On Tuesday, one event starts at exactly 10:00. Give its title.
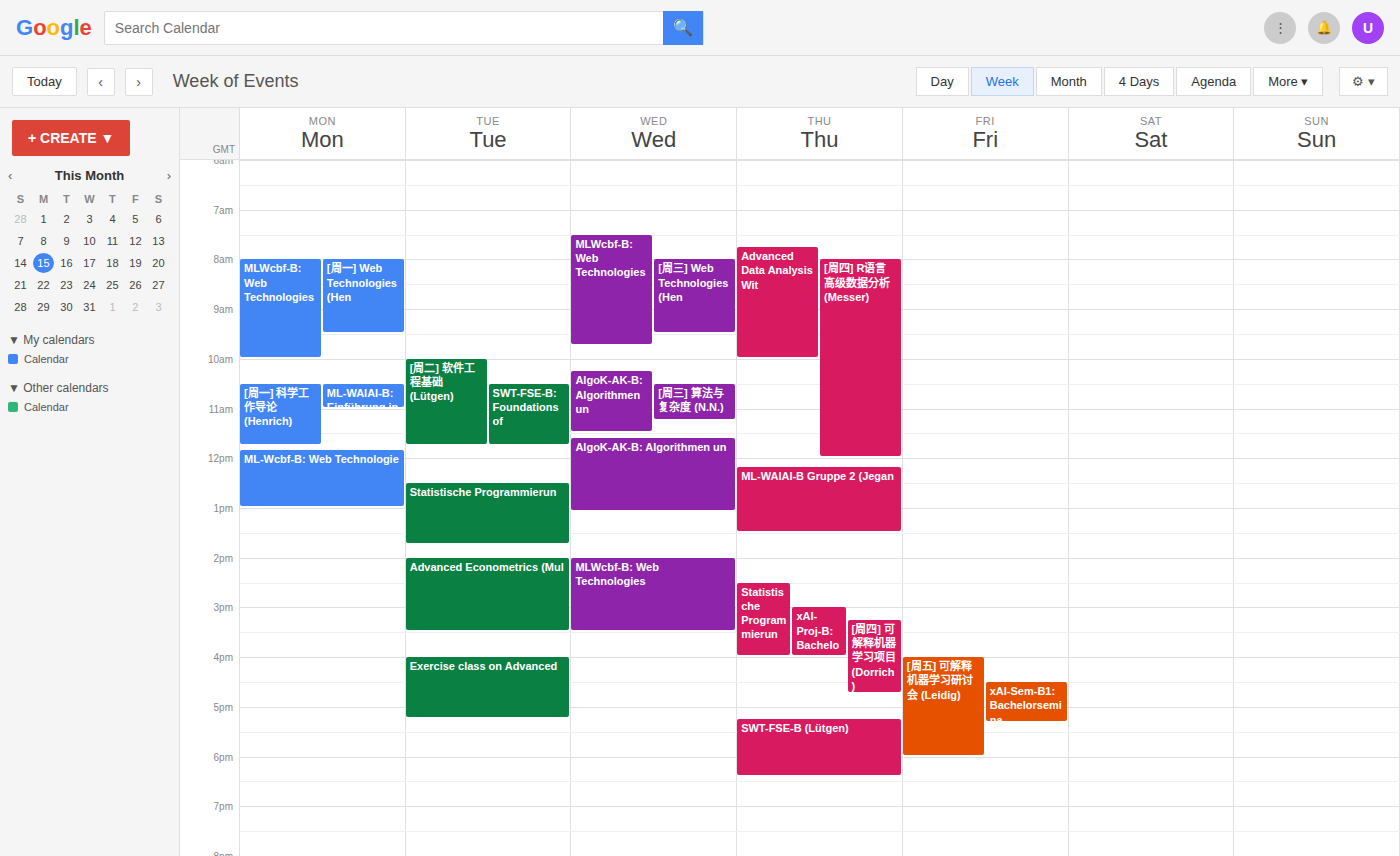
"[周二] 软件工程基础 (Lütgen)"